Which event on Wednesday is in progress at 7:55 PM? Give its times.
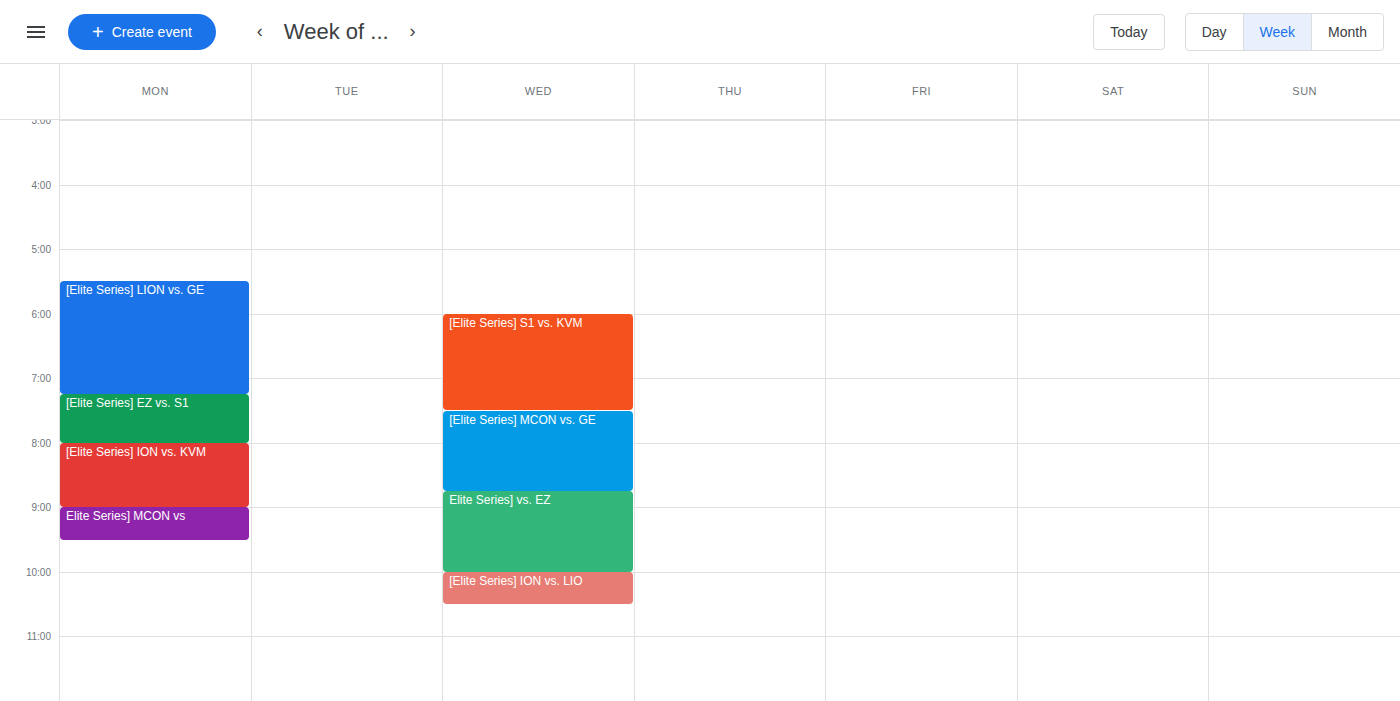
"[Elite Series] MCON vs. GE", 7:30 PM to 8:45 PM